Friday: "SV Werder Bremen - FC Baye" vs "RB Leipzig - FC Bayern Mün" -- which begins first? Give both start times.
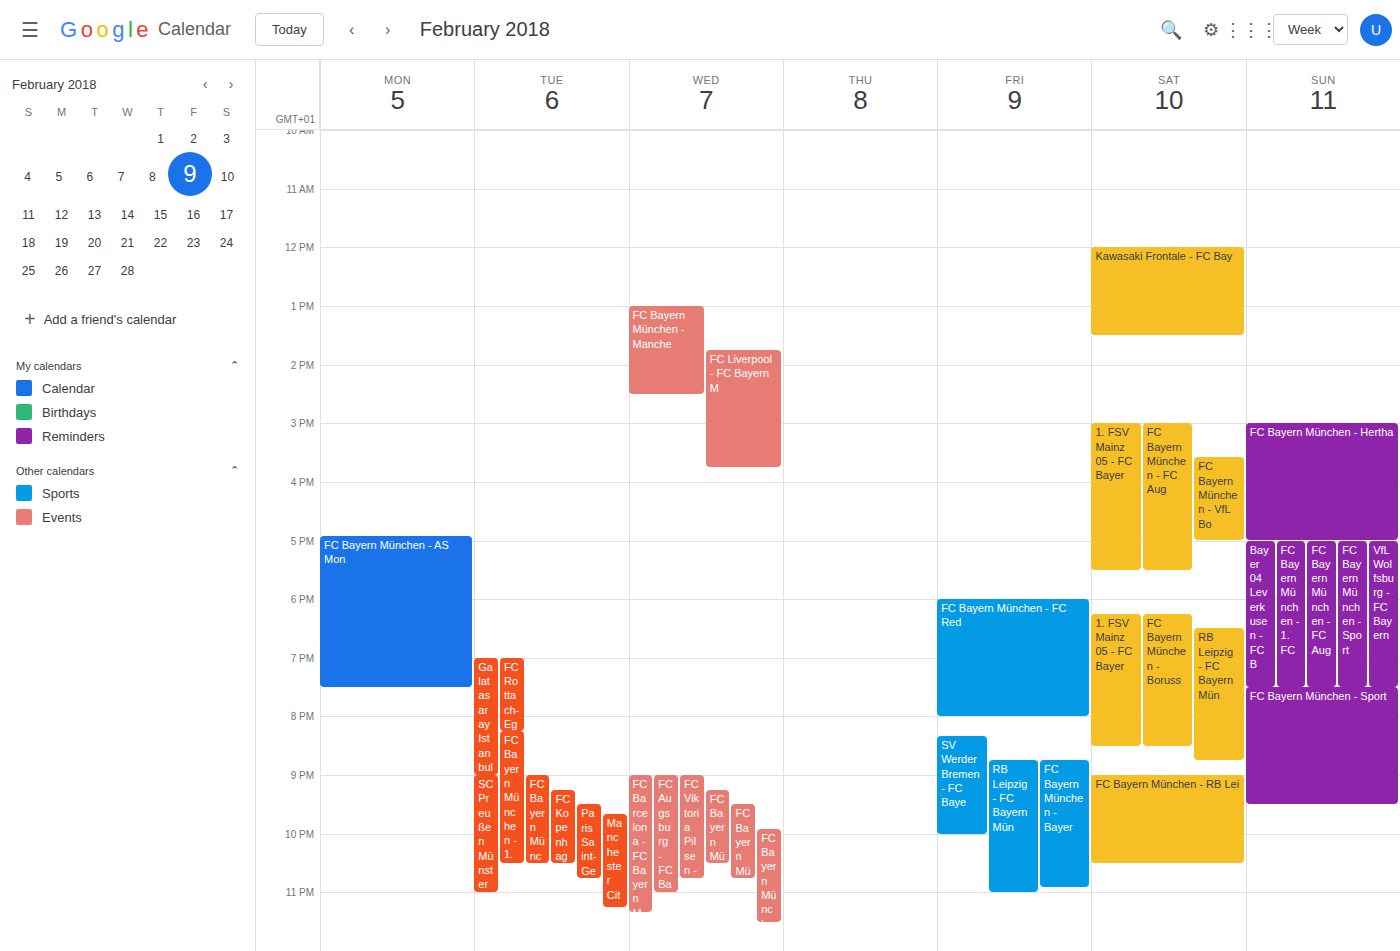
"SV Werder Bremen - FC Baye" 8:20 PM; "RB Leipzig - FC Bayern Mün" 8:45 PM.